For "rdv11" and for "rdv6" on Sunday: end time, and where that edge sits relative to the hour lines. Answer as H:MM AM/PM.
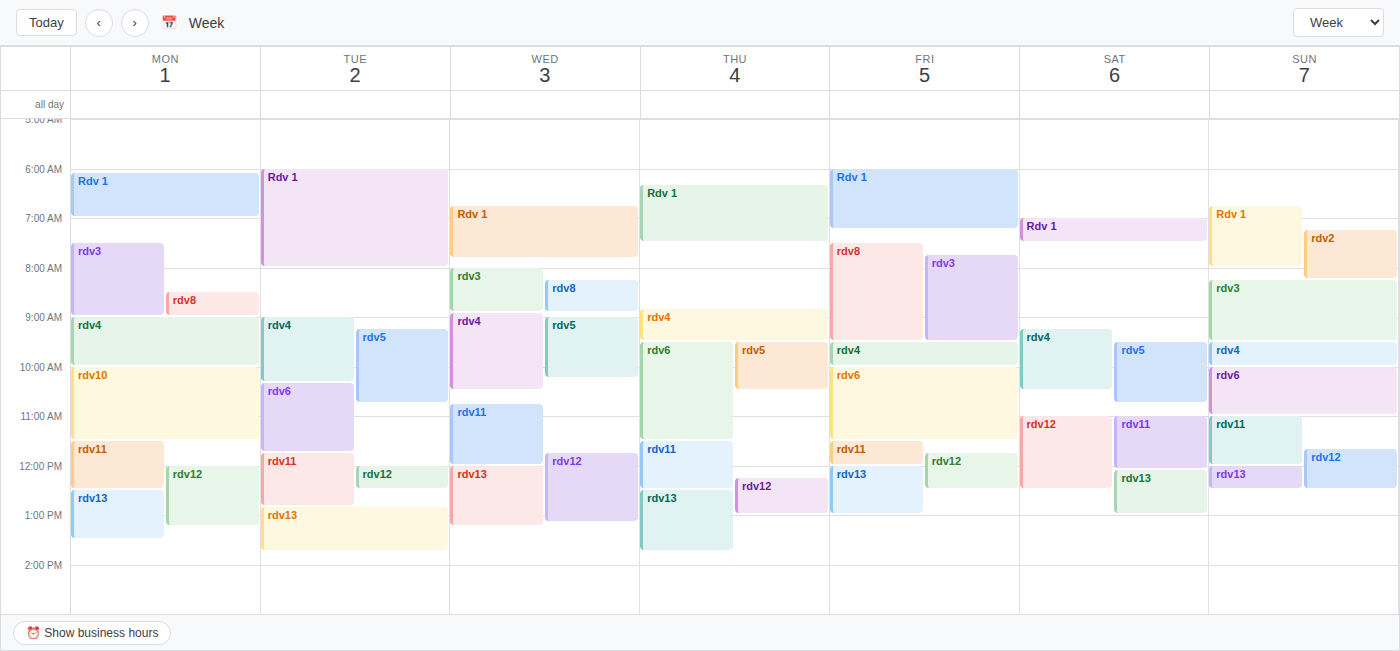
"rdv11": 12:00 PM, exactly on the 12 PM line. "rdv6": 11:00 AM, exactly on the 11 AM line.